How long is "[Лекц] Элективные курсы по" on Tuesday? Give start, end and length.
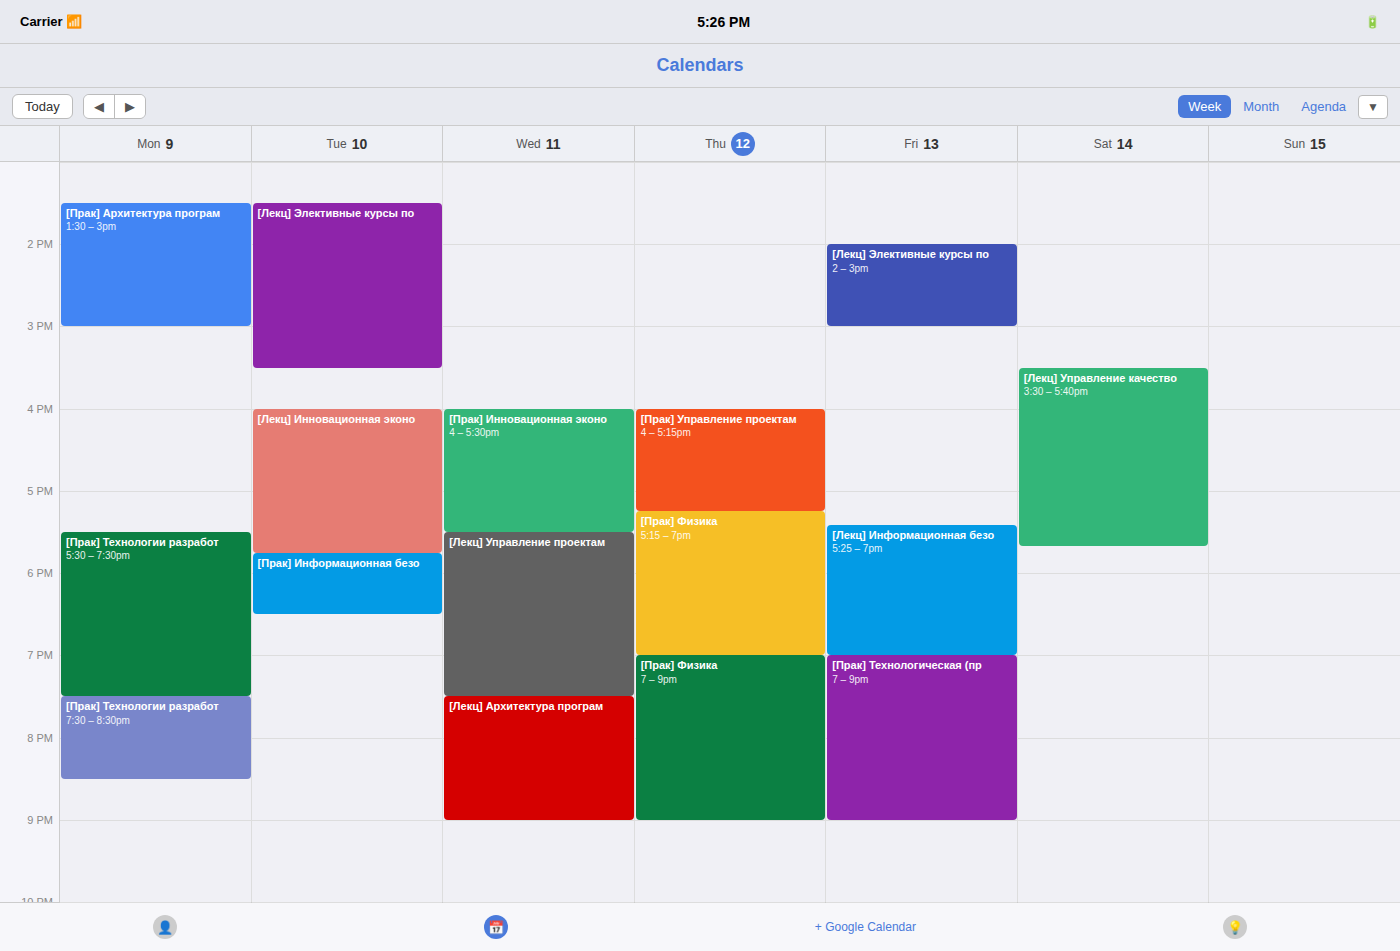
1:30 PM to 3:30 PM, 2 hours